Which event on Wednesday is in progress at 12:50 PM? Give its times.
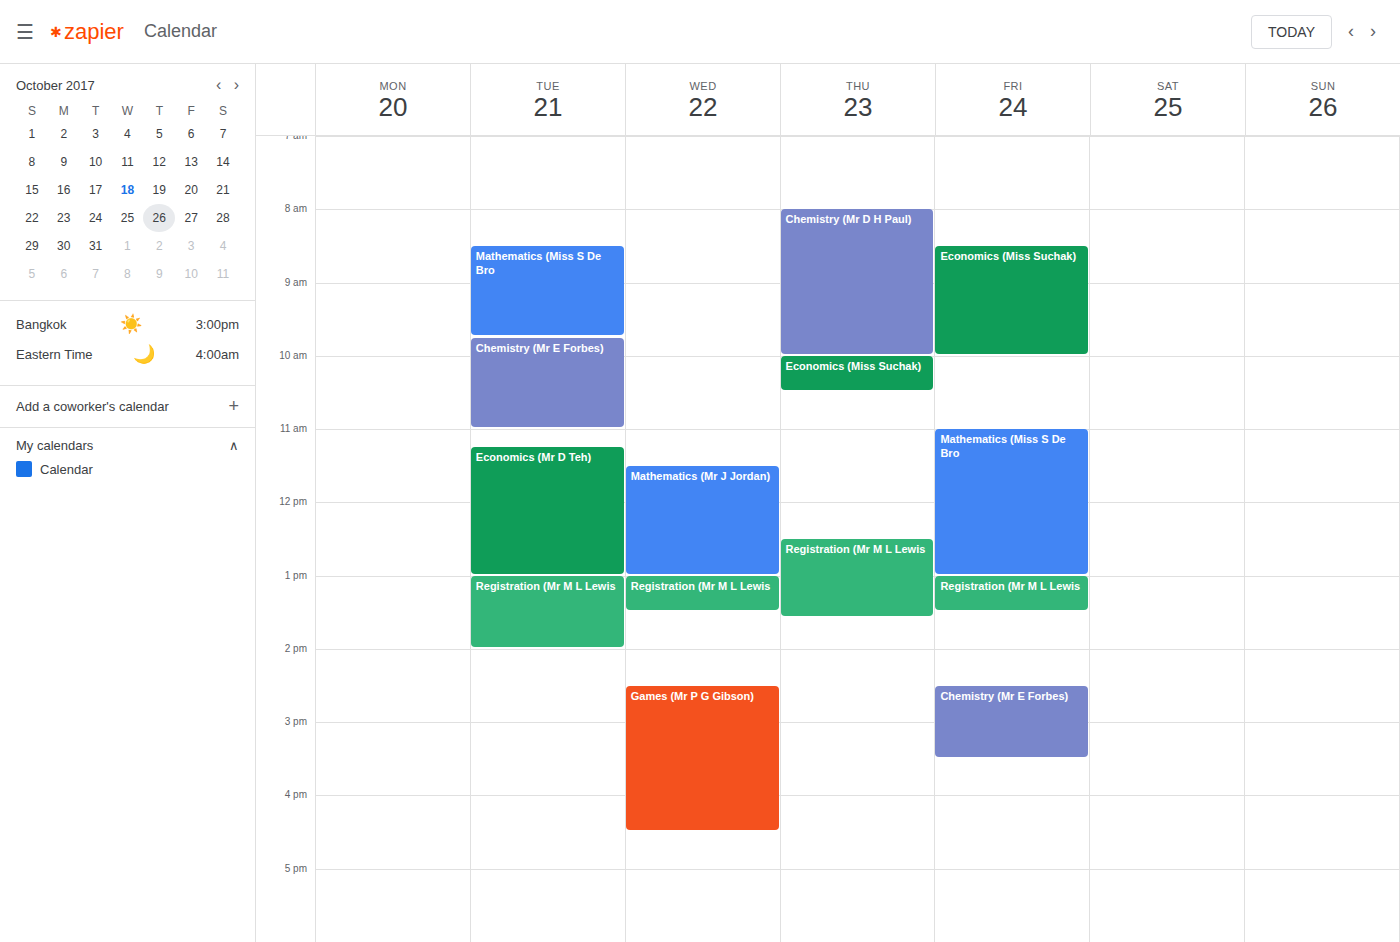
"Mathematics (Mr J Jordan)", 11:30 AM to 1:00 PM